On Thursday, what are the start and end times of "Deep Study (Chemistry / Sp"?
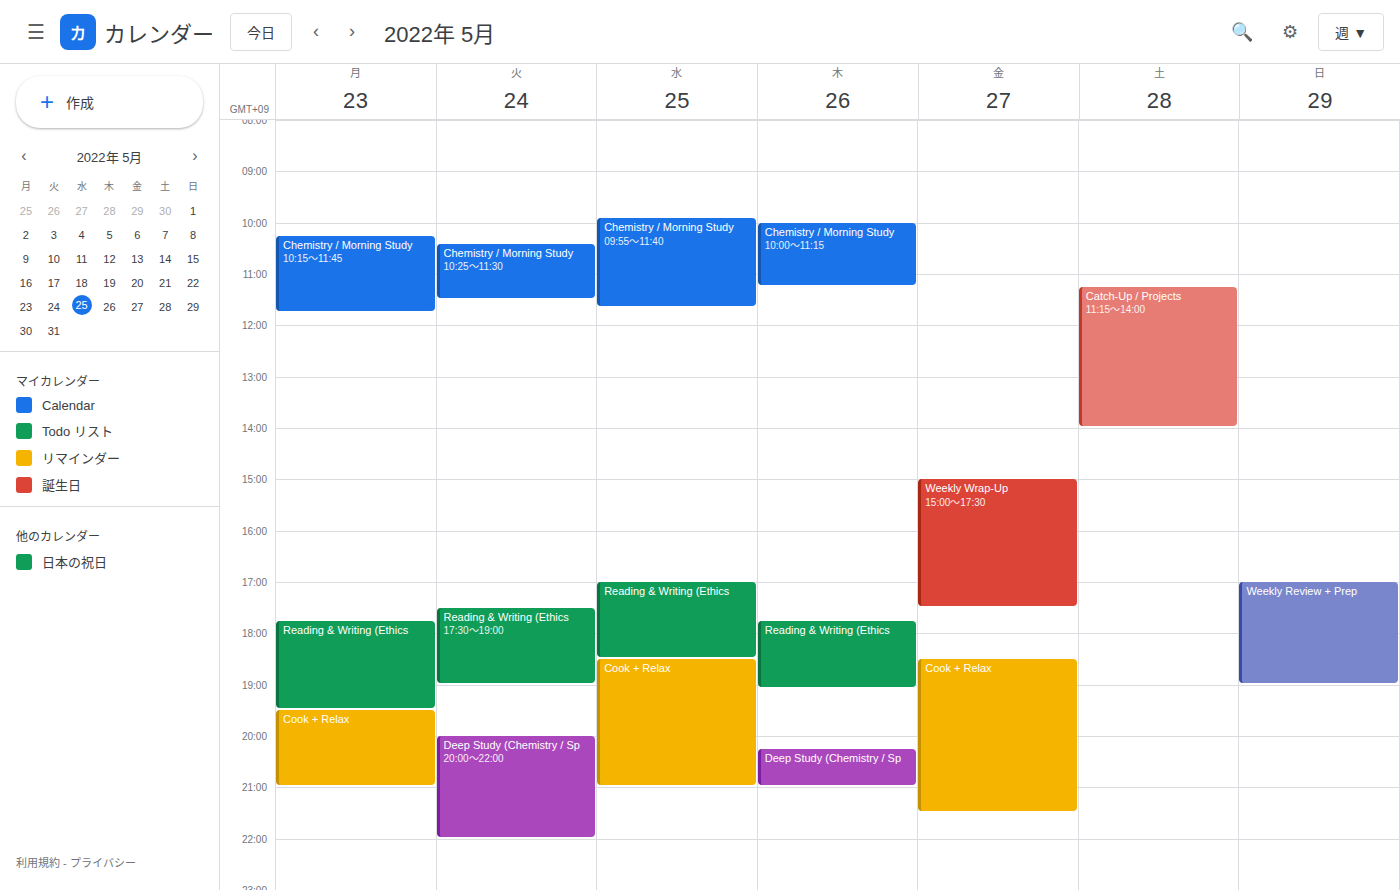
8:15 PM to 9:00 PM